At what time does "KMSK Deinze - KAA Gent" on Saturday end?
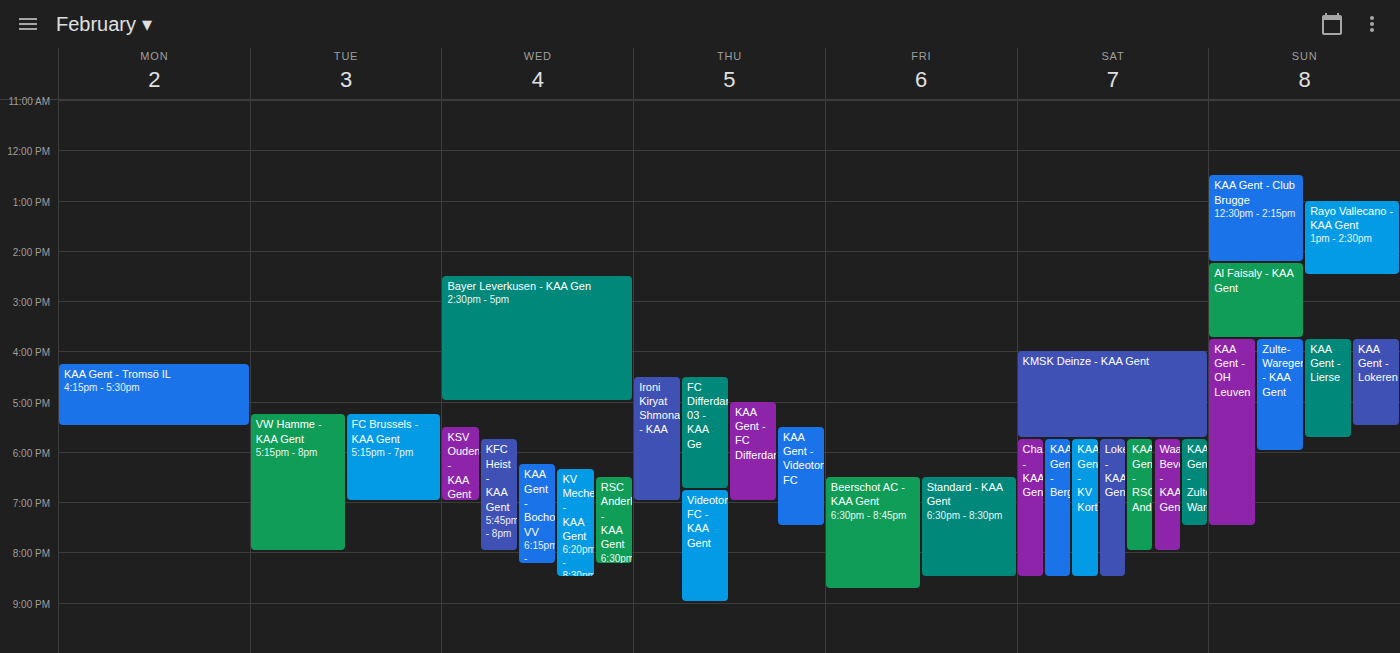
5:45 PM